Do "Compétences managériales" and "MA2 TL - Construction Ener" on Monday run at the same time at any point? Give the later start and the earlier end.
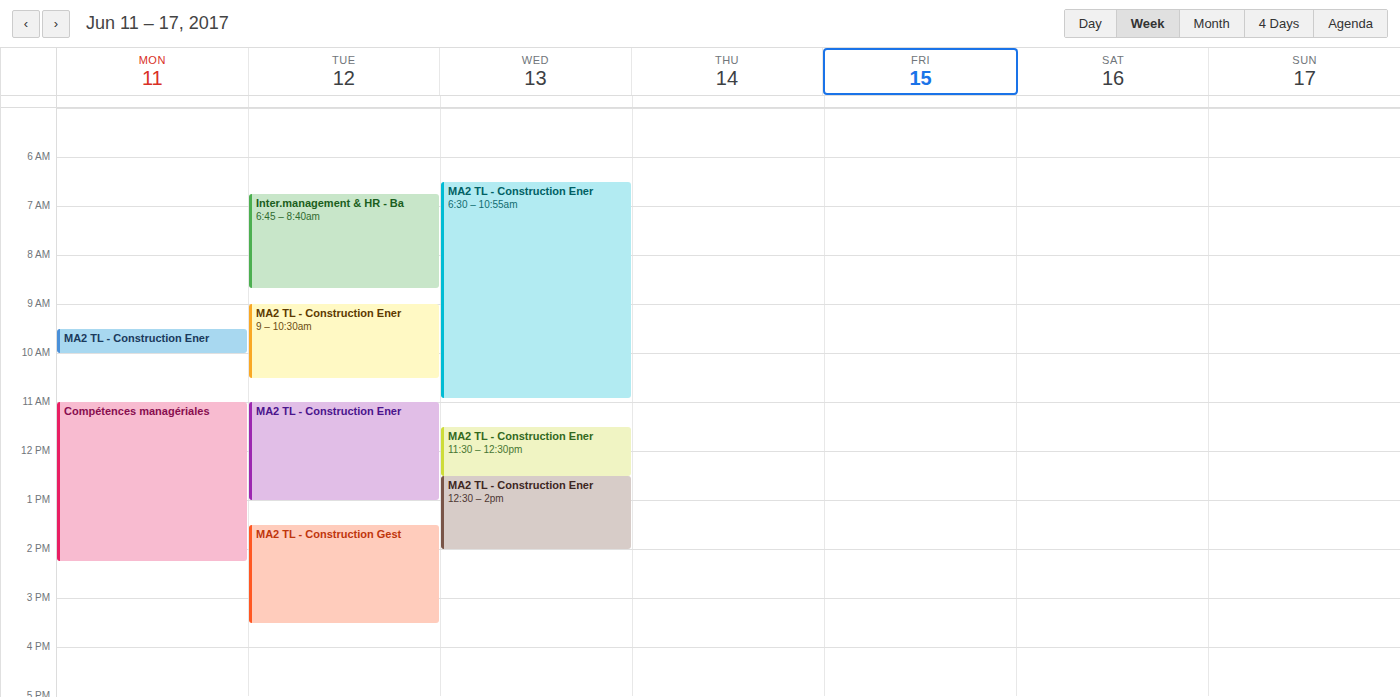
"MA2 TL - Construction Ener" ends at 10:00 and "Compétences managériales" starts at 11:00 -- no overlap.